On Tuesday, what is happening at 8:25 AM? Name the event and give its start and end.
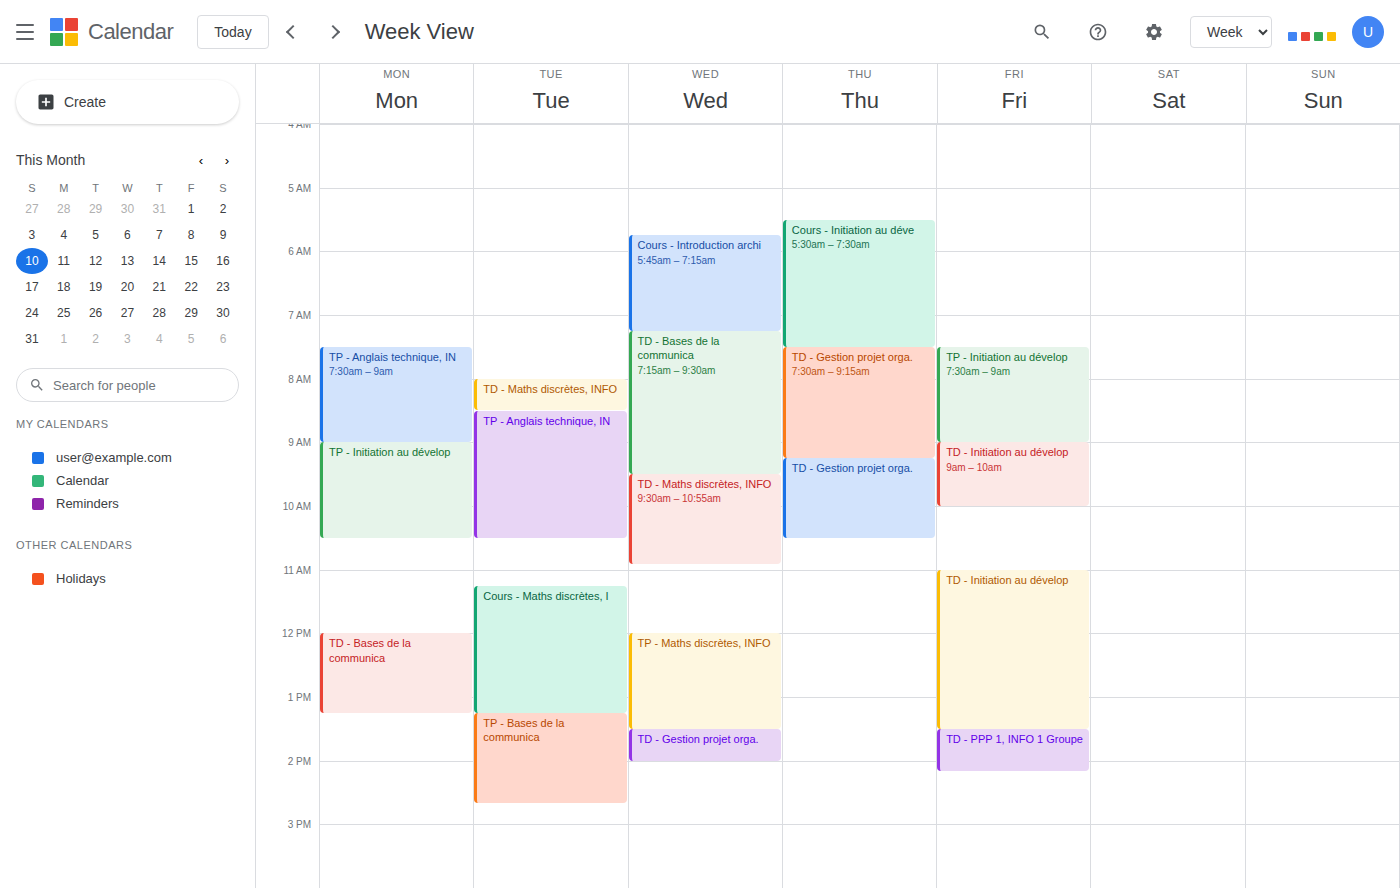
"TD - Maths discrètes, INFO", 8:00 AM to 8:30 AM